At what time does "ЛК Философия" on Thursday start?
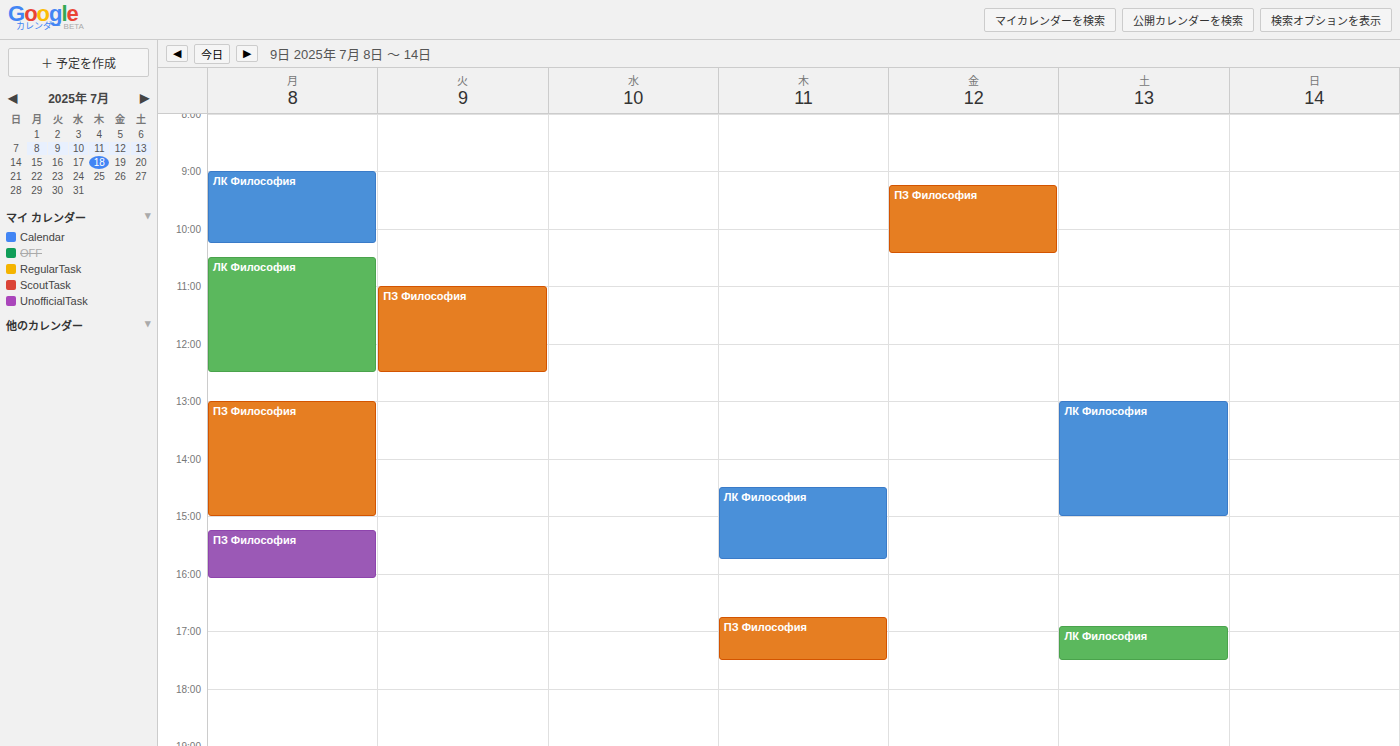
14:30